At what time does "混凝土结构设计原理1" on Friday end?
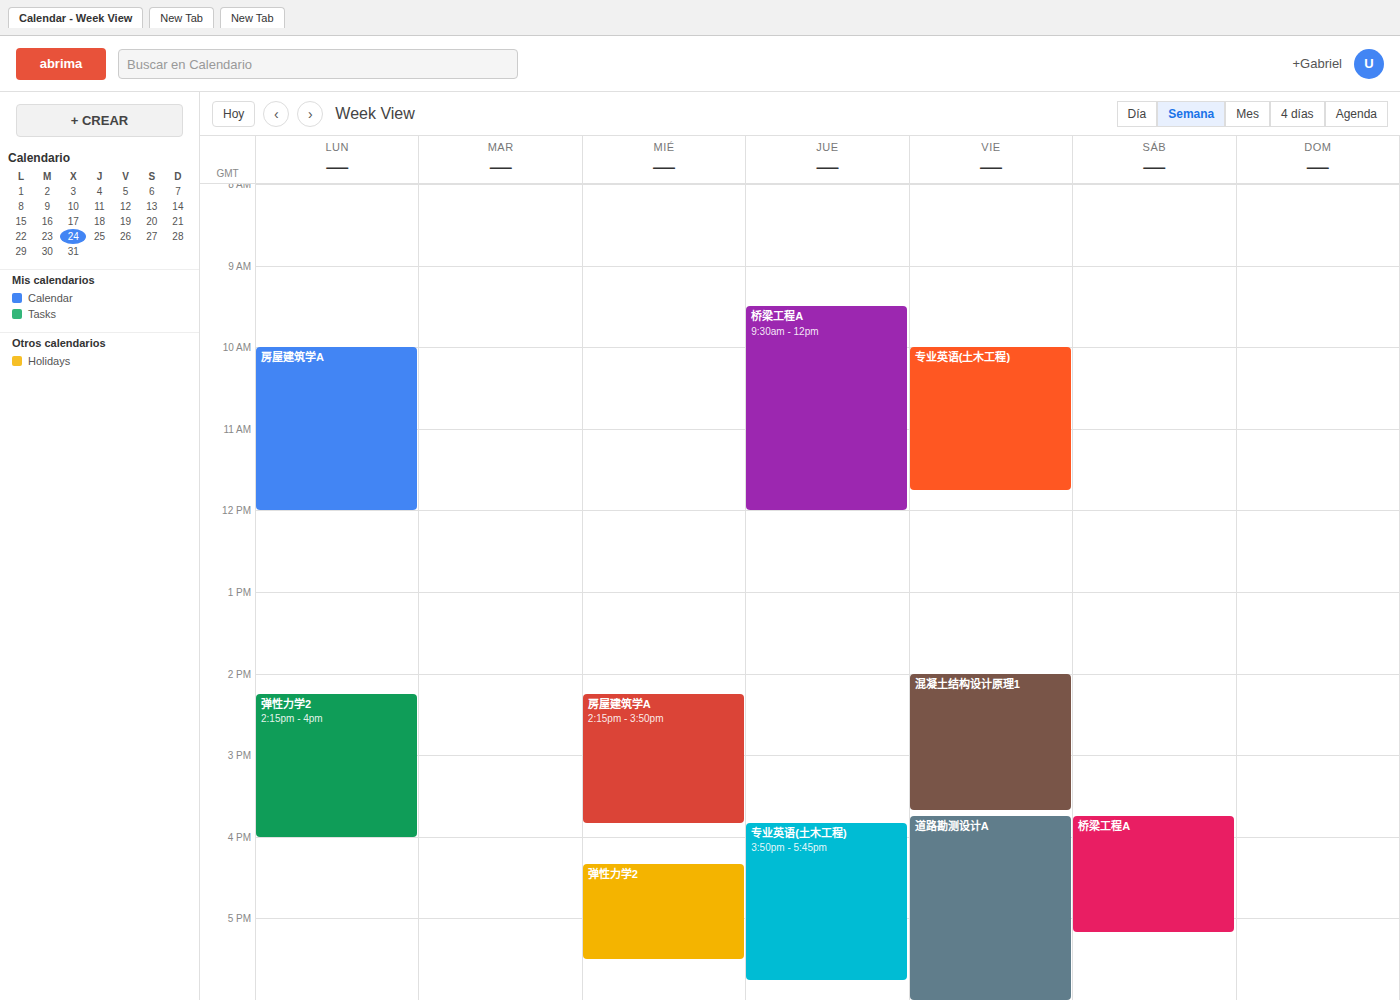
3:40 PM